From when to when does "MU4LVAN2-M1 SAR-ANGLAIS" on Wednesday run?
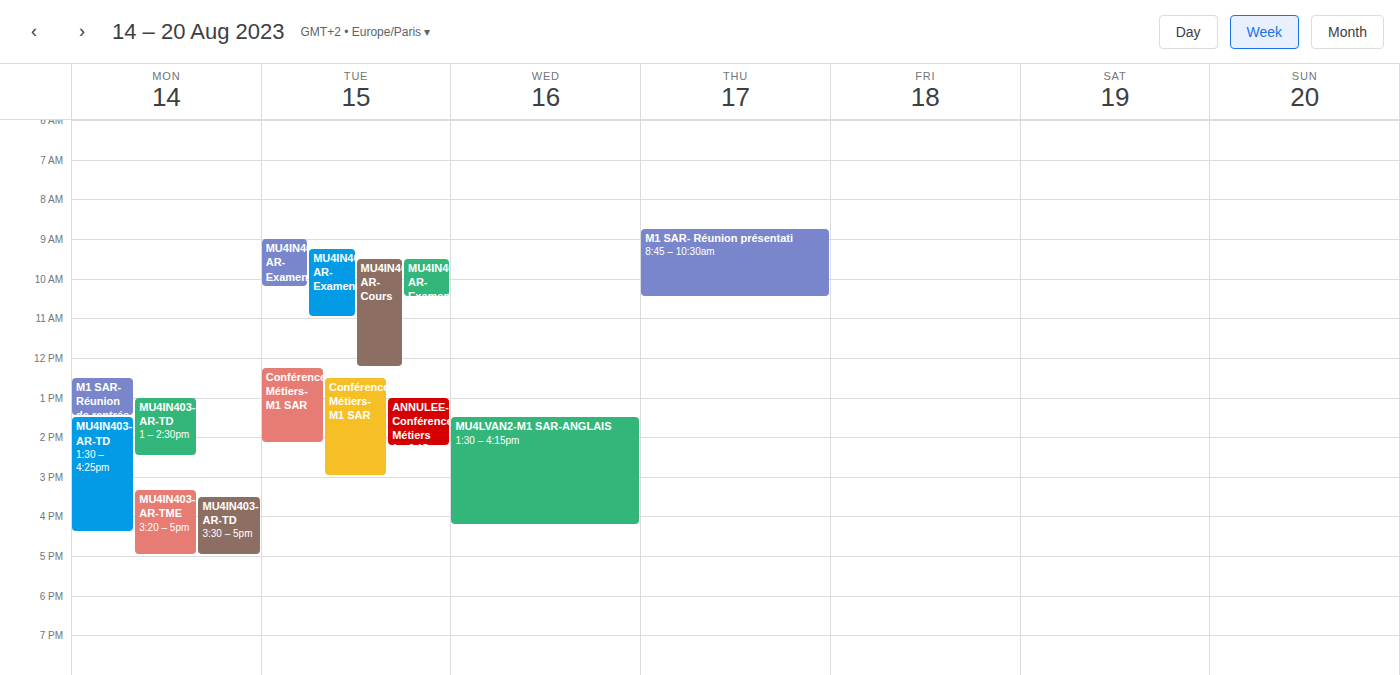
1:30 PM to 4:15 PM